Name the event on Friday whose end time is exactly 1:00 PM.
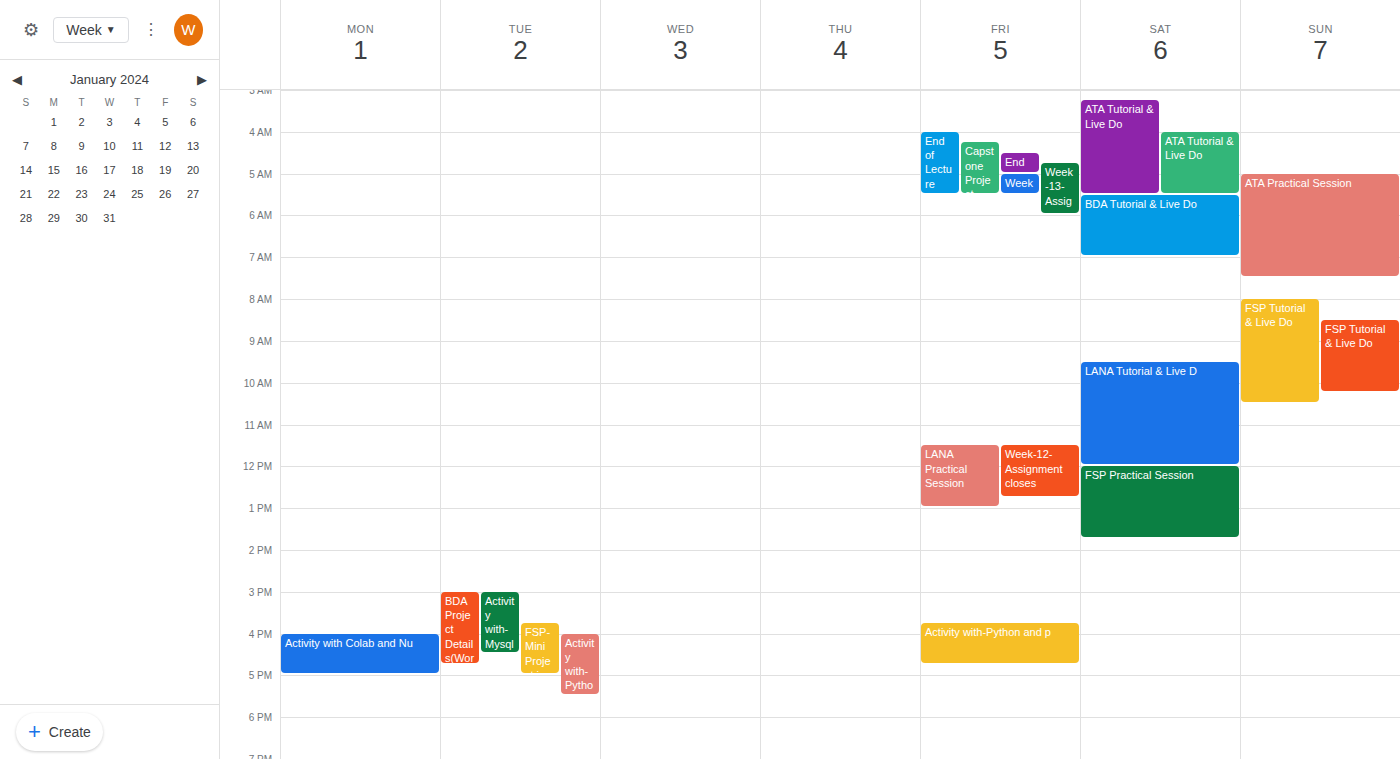
"LANA Practical Session"